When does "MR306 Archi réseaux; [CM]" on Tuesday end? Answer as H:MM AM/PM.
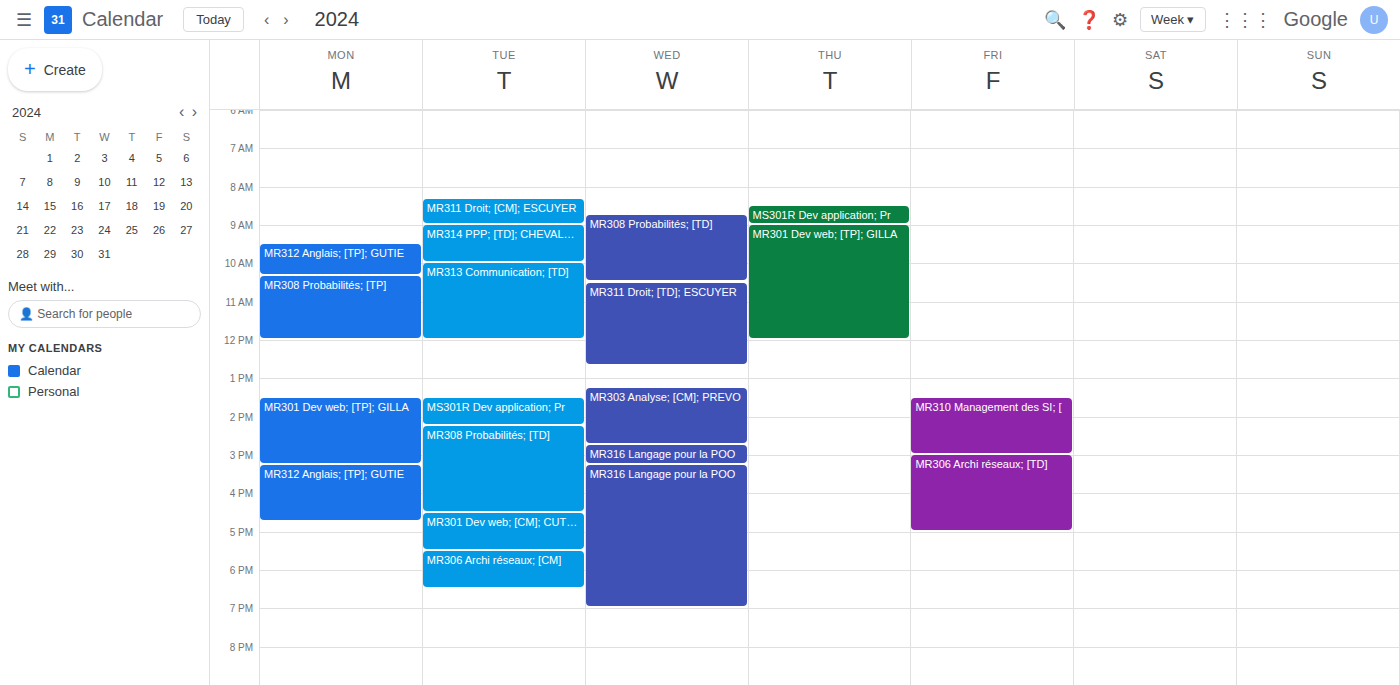
6:30 PM